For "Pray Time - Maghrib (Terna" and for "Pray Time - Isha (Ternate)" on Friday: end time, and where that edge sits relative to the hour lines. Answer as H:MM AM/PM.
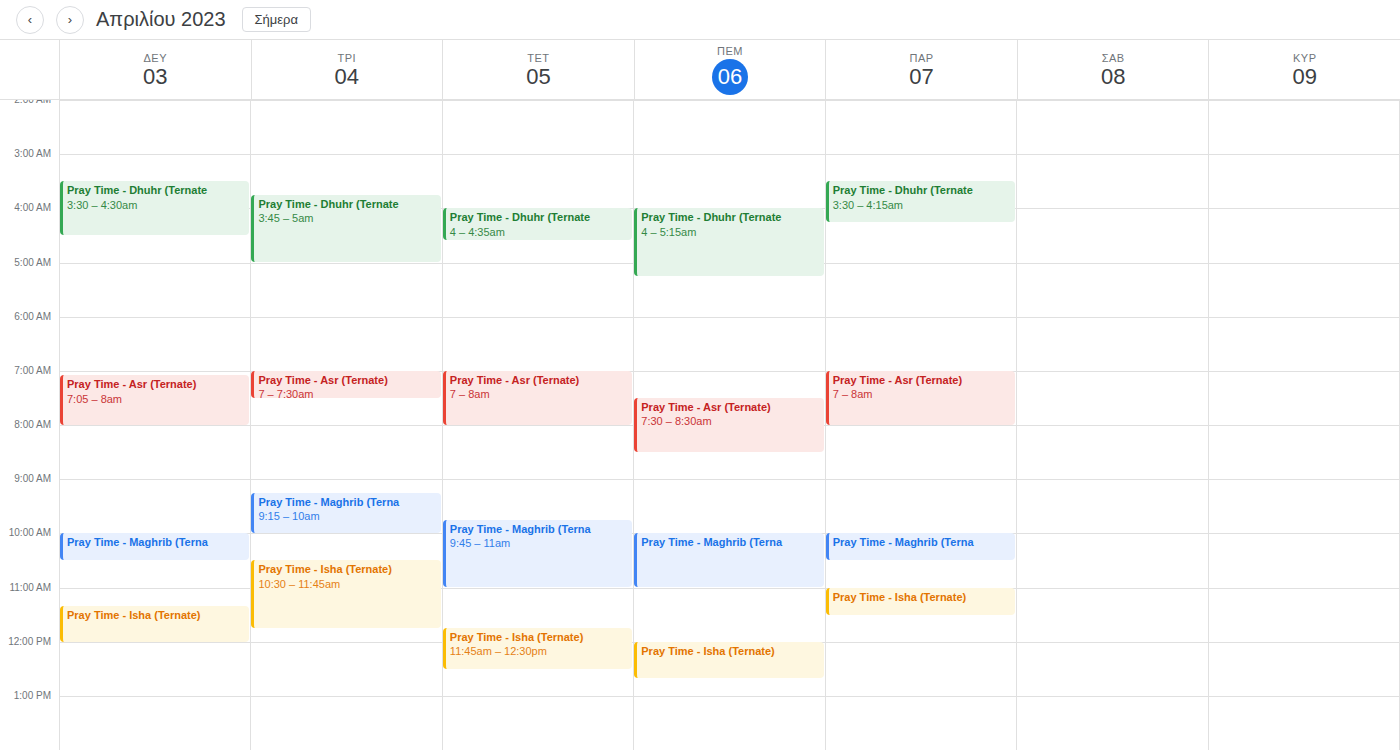
"Pray Time - Maghrib (Terna": 10:30 AM, halfway between the 10 AM and 11 AM lines. "Pray Time - Isha (Ternate)": 11:30 AM, halfway between the 11 AM and 12 PM lines.